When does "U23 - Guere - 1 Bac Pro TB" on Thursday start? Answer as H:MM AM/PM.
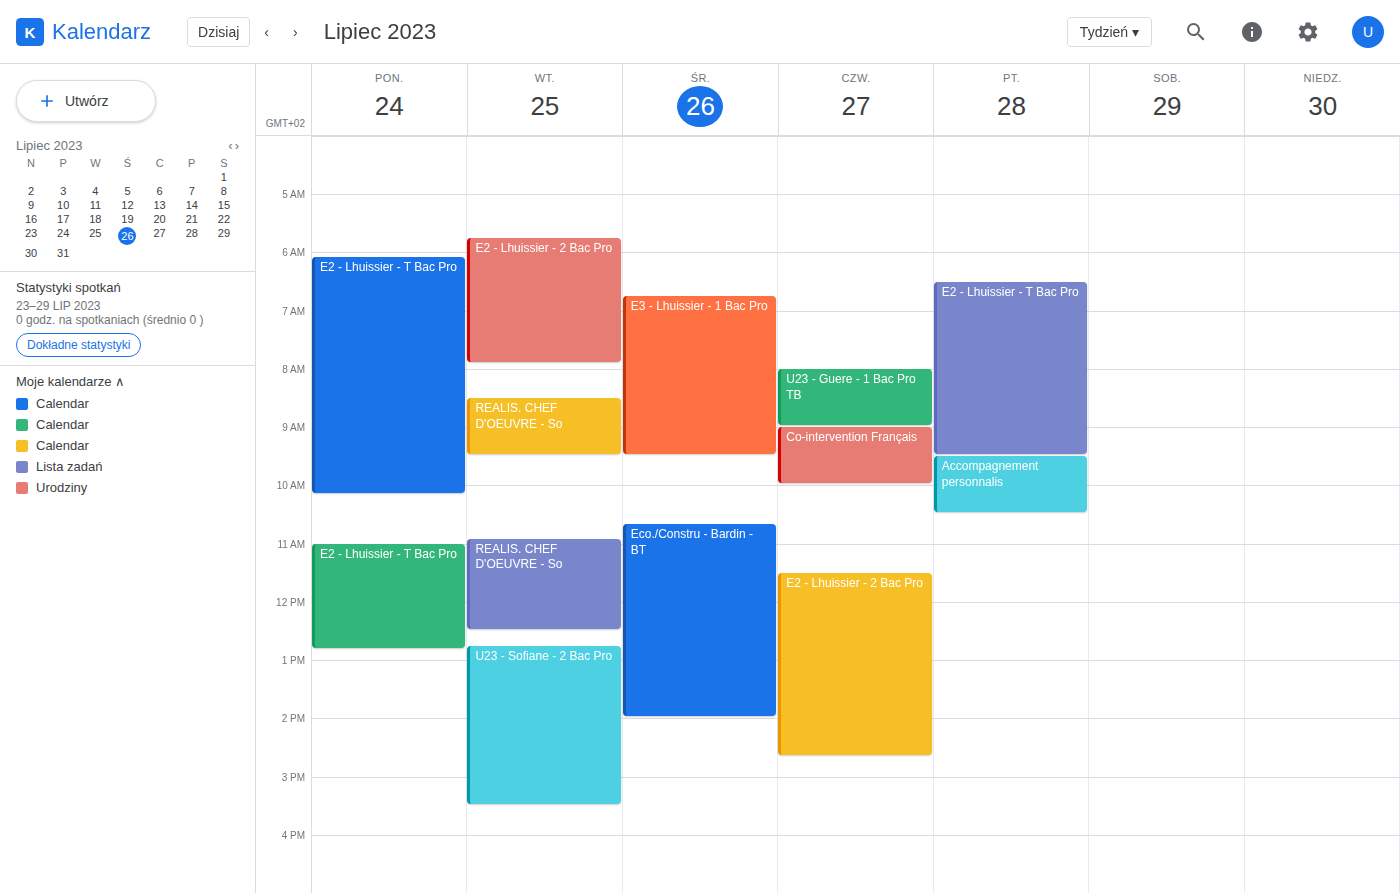
8:00 AM